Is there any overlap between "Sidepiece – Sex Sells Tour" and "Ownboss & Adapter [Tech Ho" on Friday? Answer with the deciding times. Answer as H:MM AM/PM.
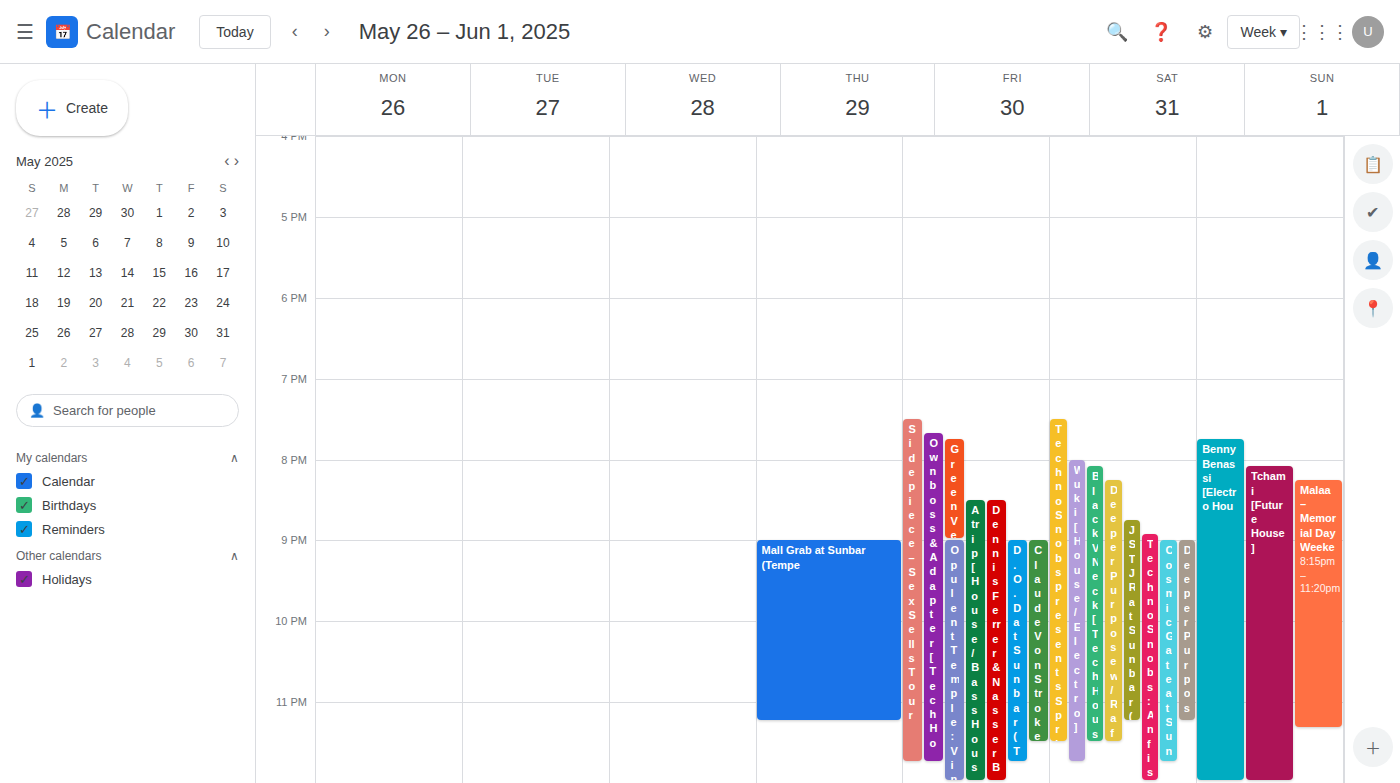
"Ownboss & Adapter [Tech Ho" runs 7:40 PM to 11:45 PM, inside "Sidepiece – Sex Sells Tour" -- they overlap.